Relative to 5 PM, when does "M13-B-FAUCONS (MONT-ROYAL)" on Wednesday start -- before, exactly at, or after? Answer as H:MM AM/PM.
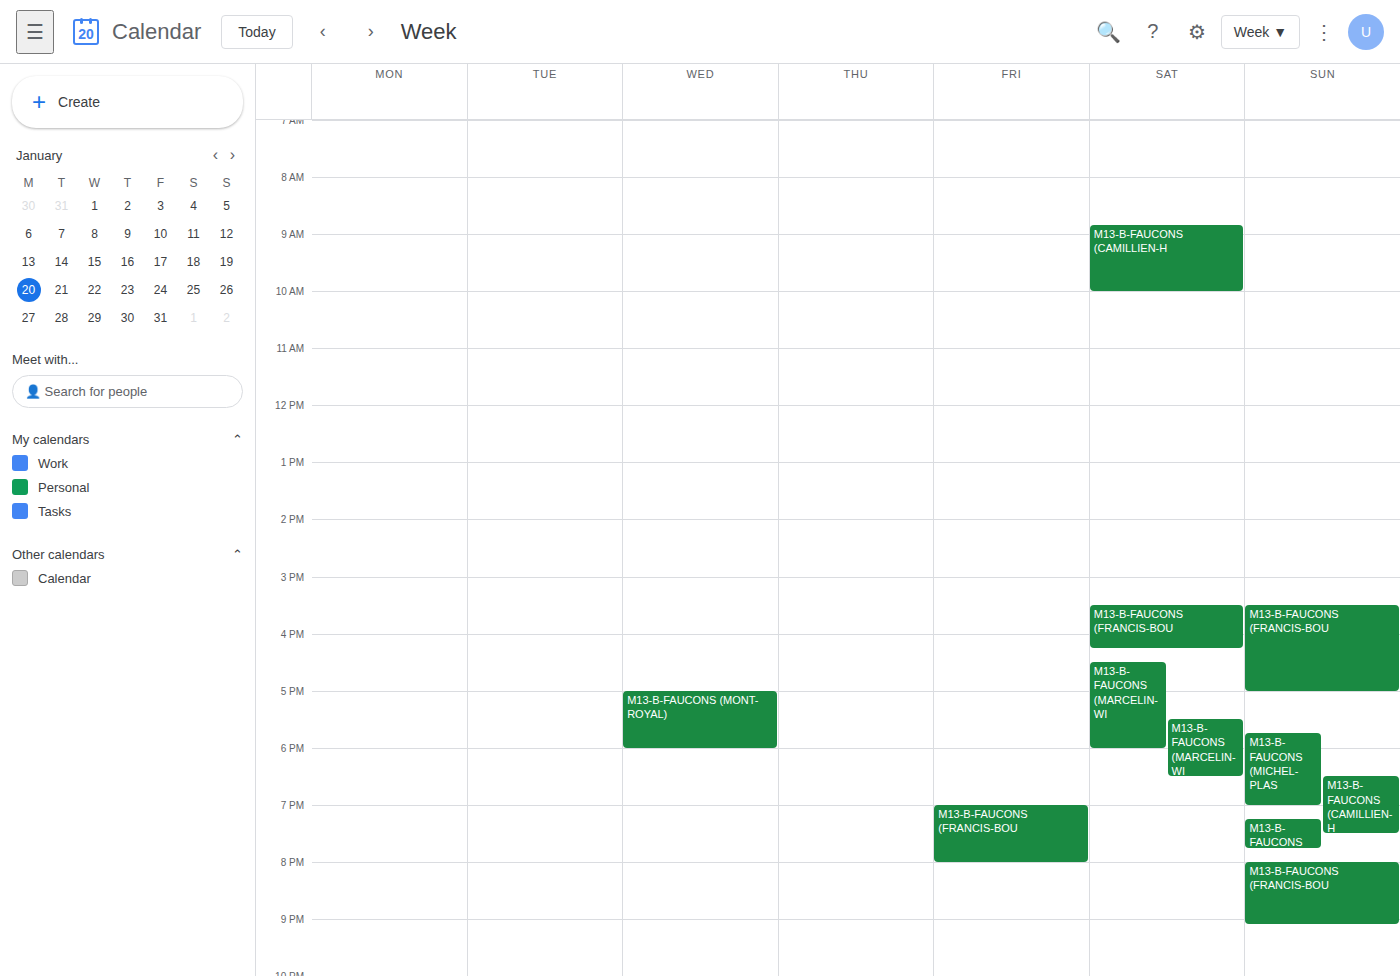
5:00 PM -- exactly at 5 PM, on the 5 PM line.